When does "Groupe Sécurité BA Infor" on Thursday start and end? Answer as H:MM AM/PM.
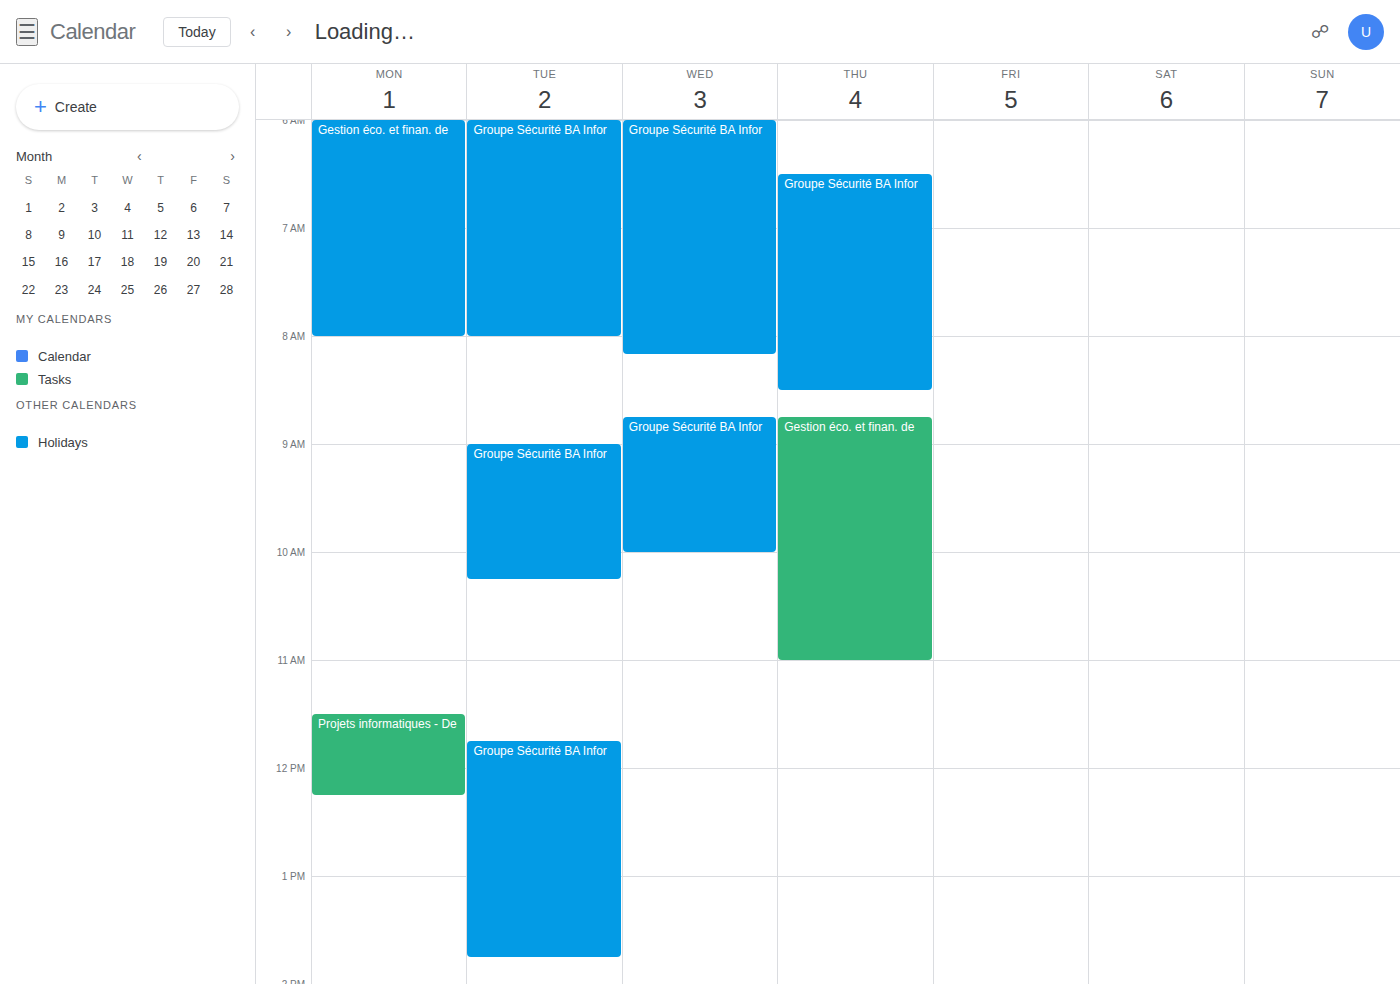
6:30 AM to 8:30 AM